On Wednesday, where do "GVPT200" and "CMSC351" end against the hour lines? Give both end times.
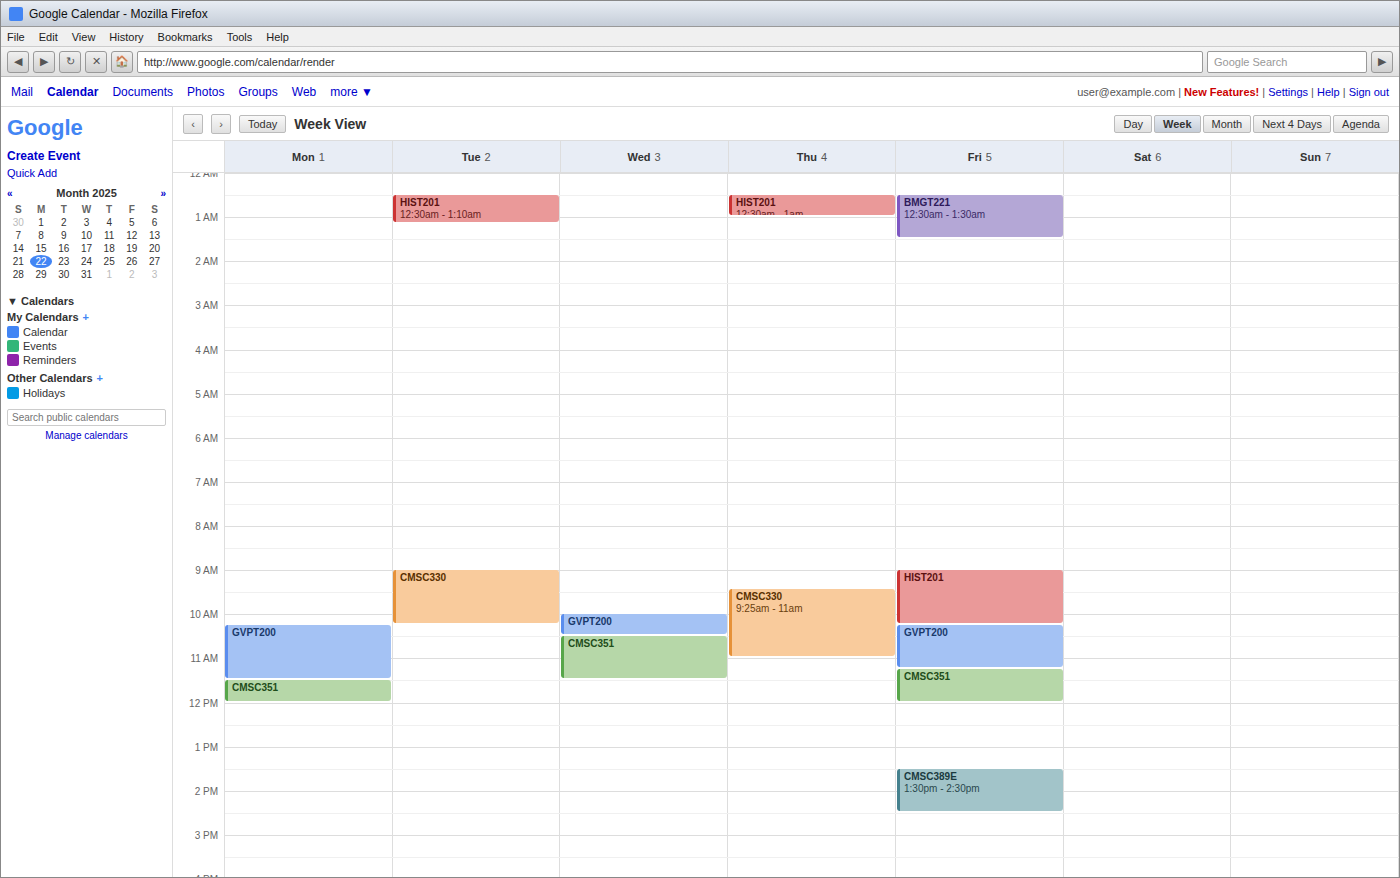
"GVPT200": 10:30, halfway between the 10:00 and 11:00 lines. "CMSC351": 11:30, halfway between the 11:00 and 12:00 lines.